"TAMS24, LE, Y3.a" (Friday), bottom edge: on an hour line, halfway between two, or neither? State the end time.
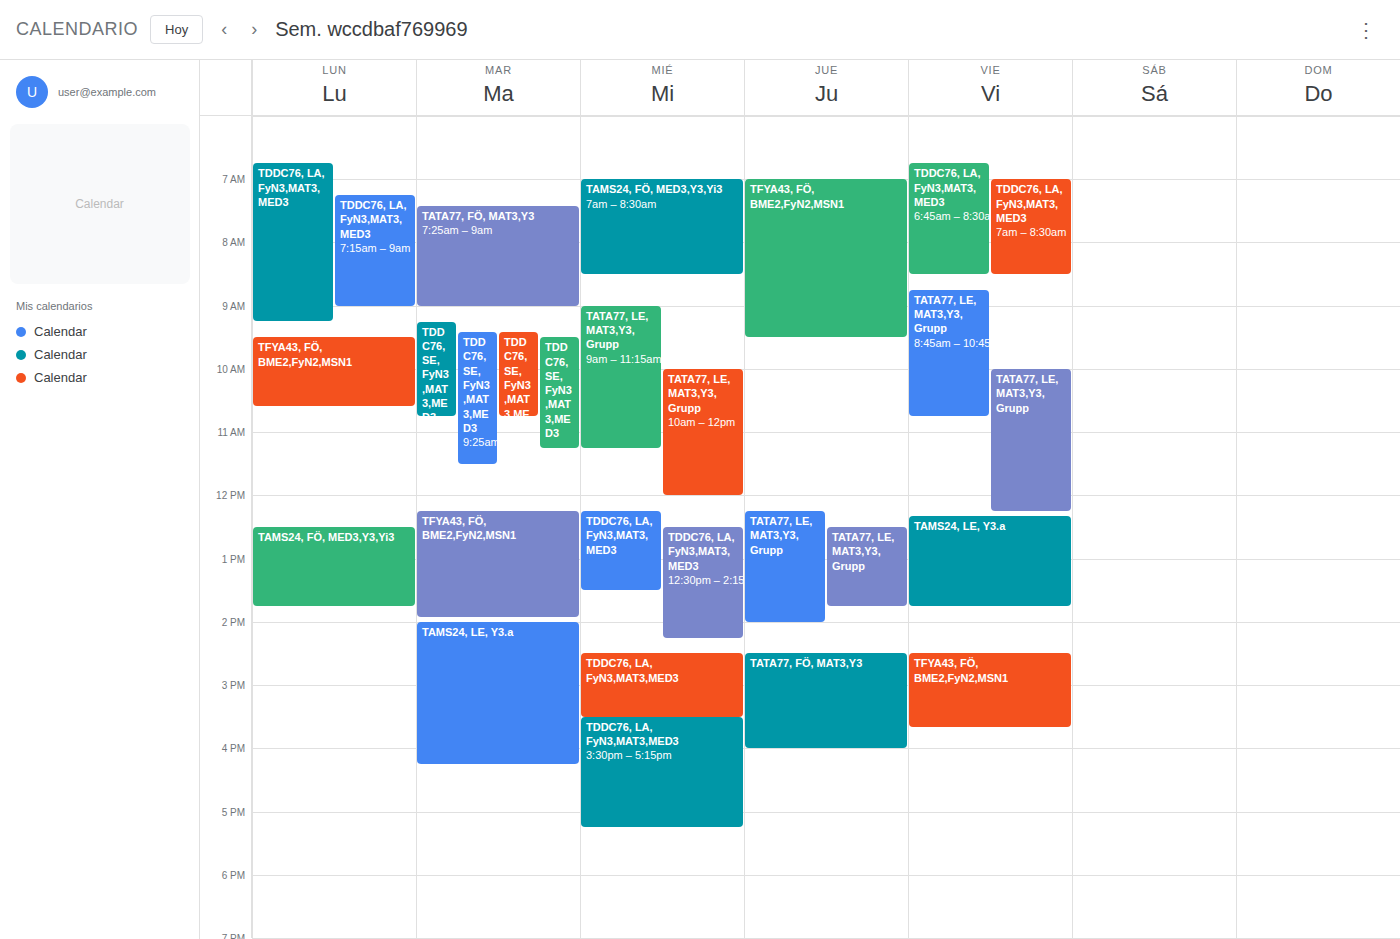
1:45 PM -- neither: three quarters of the way from the 1 PM line to the 2 PM line.